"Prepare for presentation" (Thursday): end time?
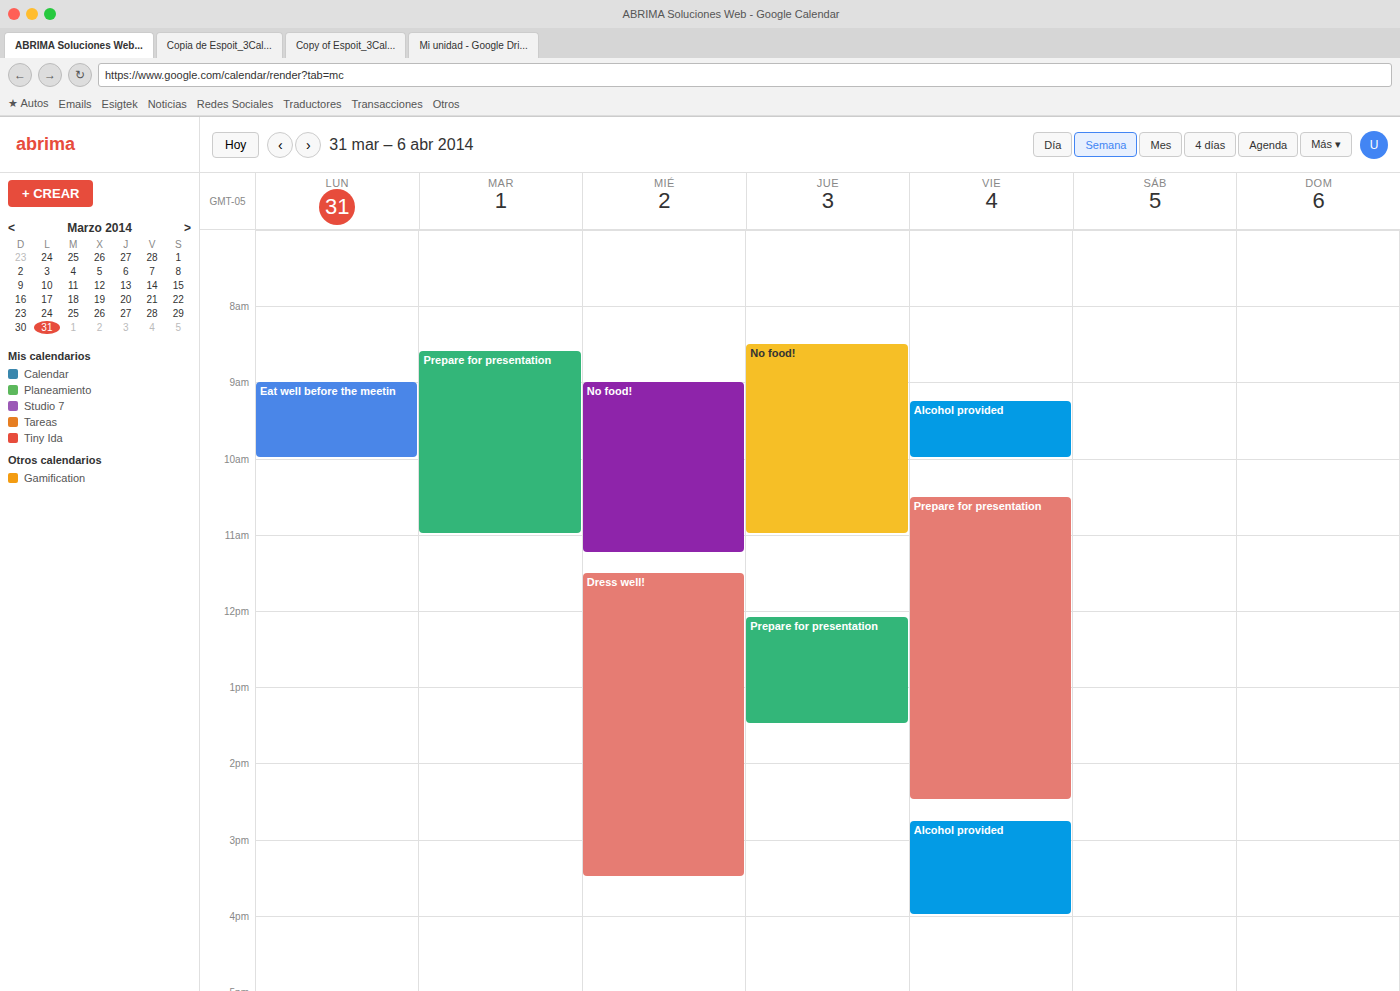
1:30 PM